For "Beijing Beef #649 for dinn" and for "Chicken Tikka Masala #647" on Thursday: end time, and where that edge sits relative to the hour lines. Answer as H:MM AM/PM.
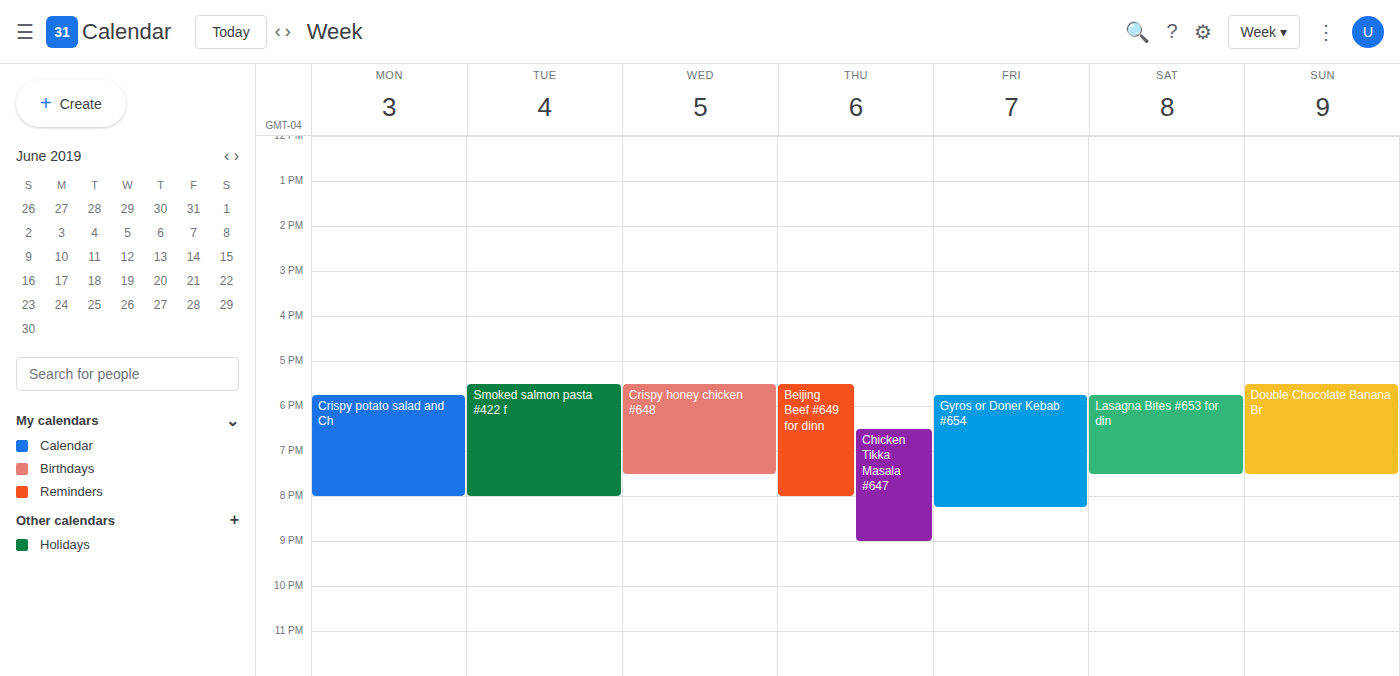
"Beijing Beef #649 for dinn": 8:00 PM, exactly on the 8 PM line. "Chicken Tikka Masala #647": 9:00 PM, exactly on the 9 PM line.